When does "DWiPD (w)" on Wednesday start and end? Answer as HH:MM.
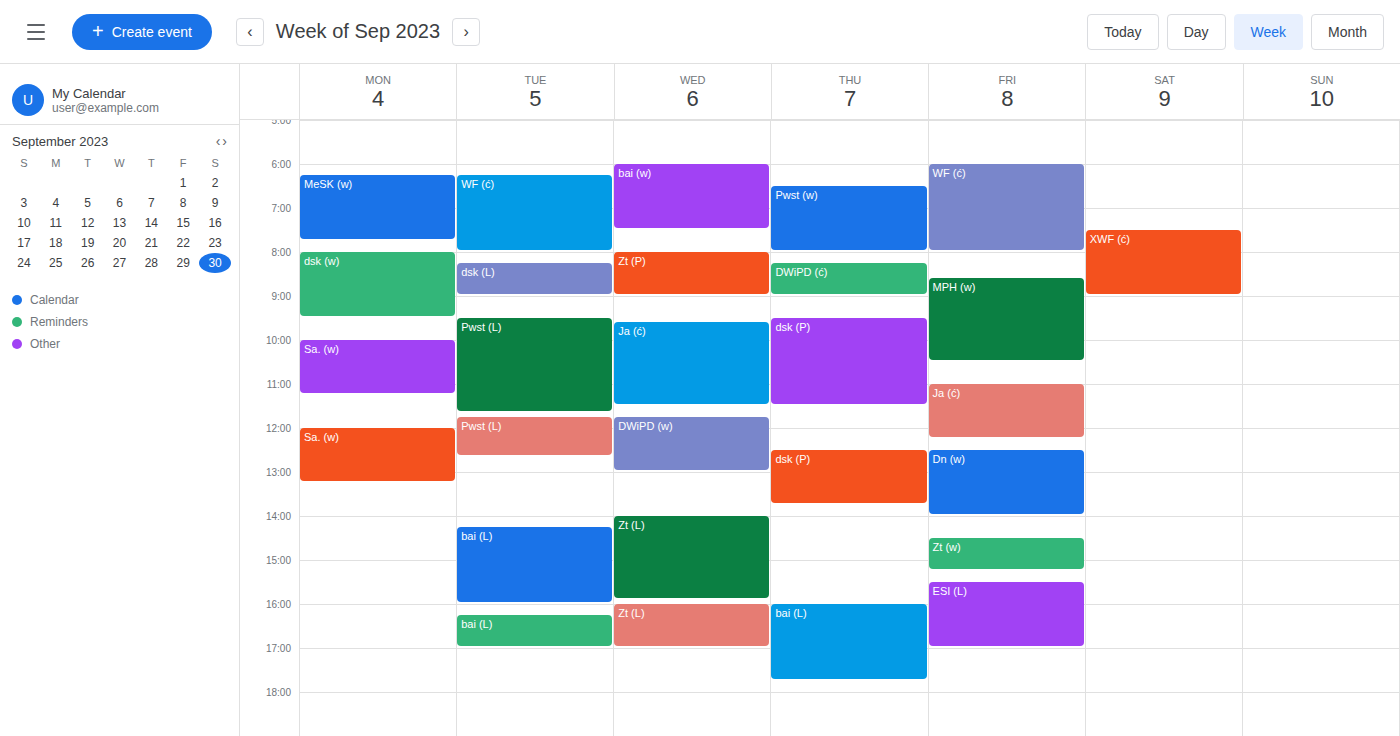
11:45 to 13:00